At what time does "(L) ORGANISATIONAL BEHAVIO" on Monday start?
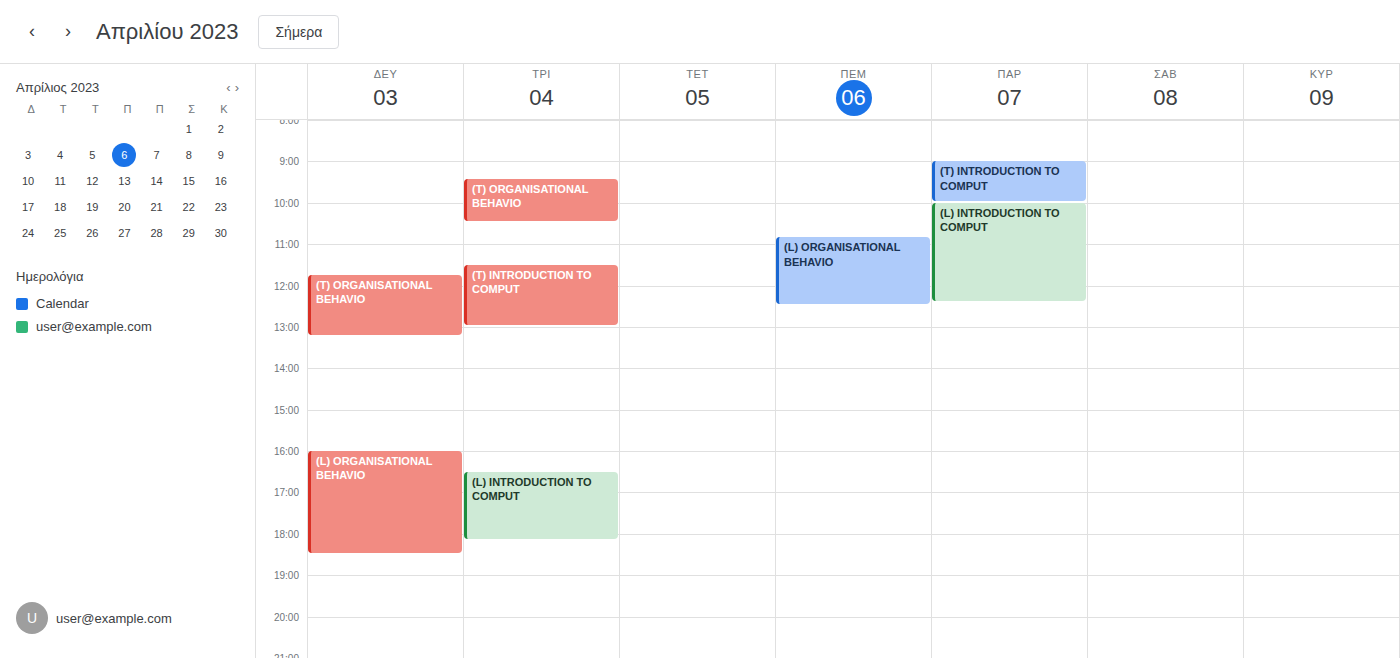
4:00 PM